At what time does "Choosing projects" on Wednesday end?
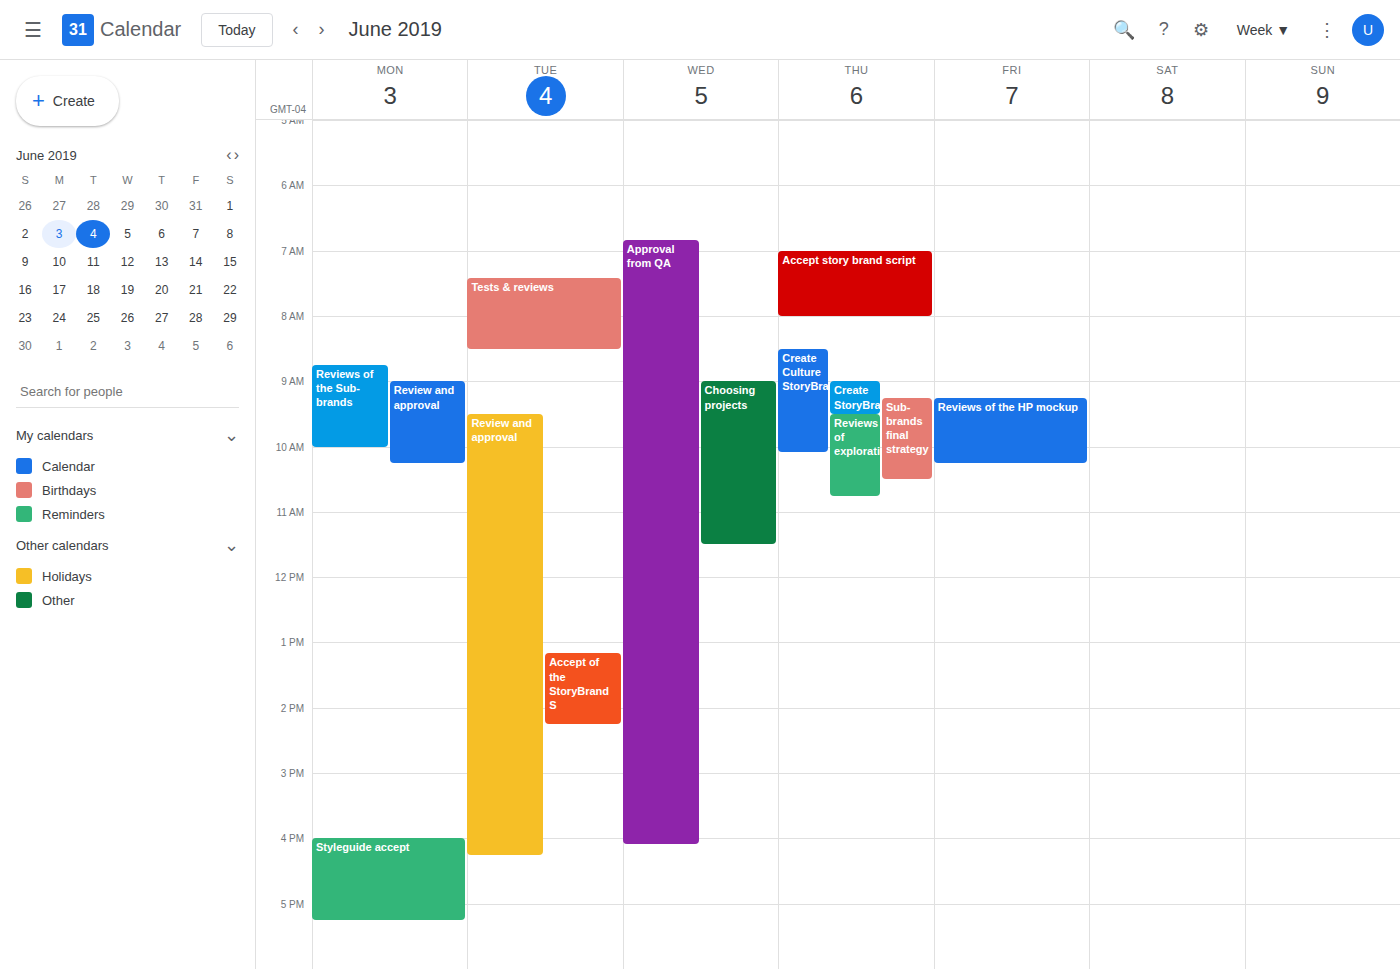
11:30 AM